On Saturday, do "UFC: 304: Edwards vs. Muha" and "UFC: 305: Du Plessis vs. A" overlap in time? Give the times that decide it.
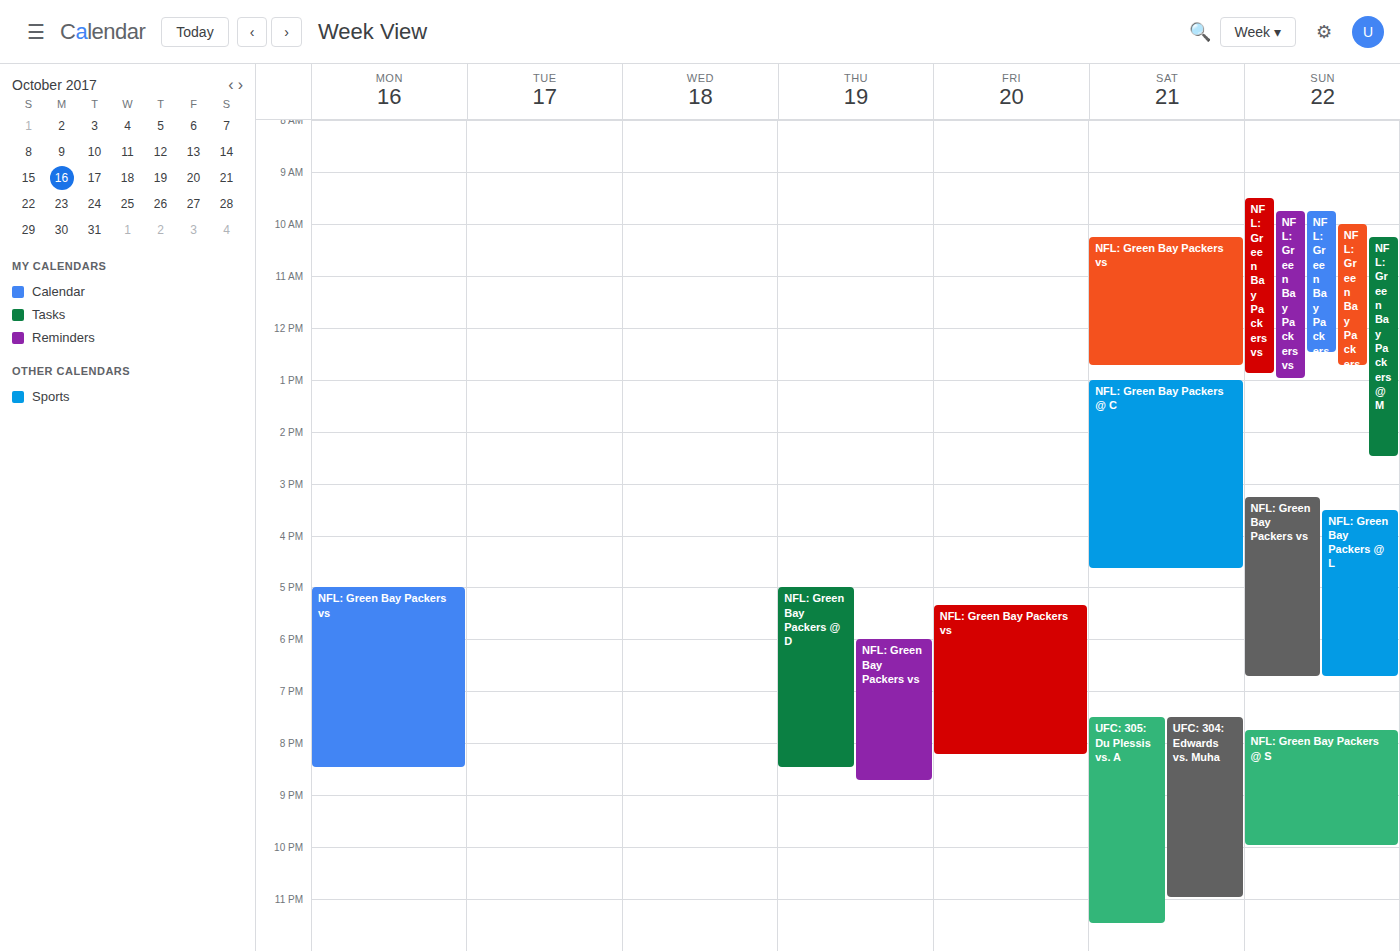
"UFC: 304: Edwards vs. Muha" runs 7:30 PM to 11:00 PM, inside "UFC: 305: Du Plessis vs. A" -- they overlap.